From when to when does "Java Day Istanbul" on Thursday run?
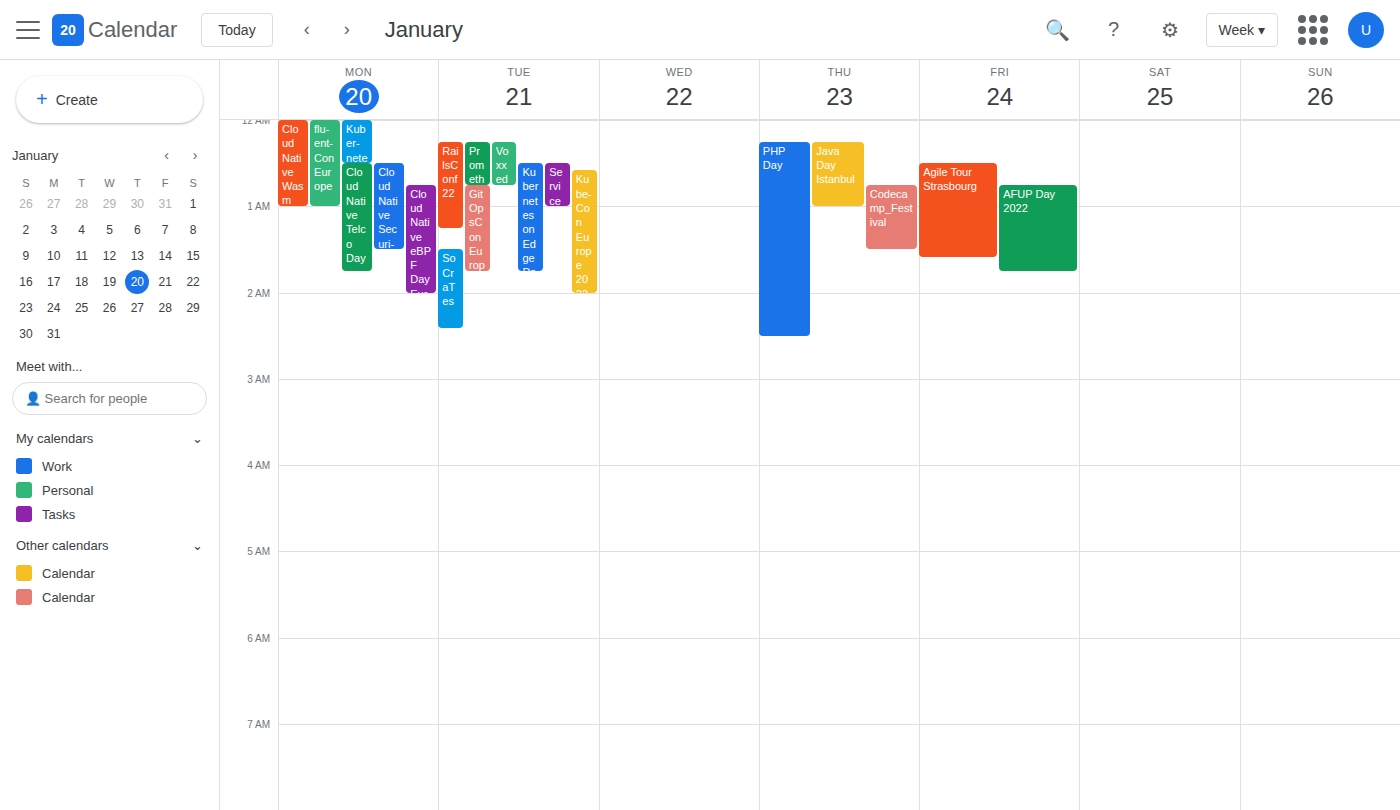
12:15 AM to 1:00 AM